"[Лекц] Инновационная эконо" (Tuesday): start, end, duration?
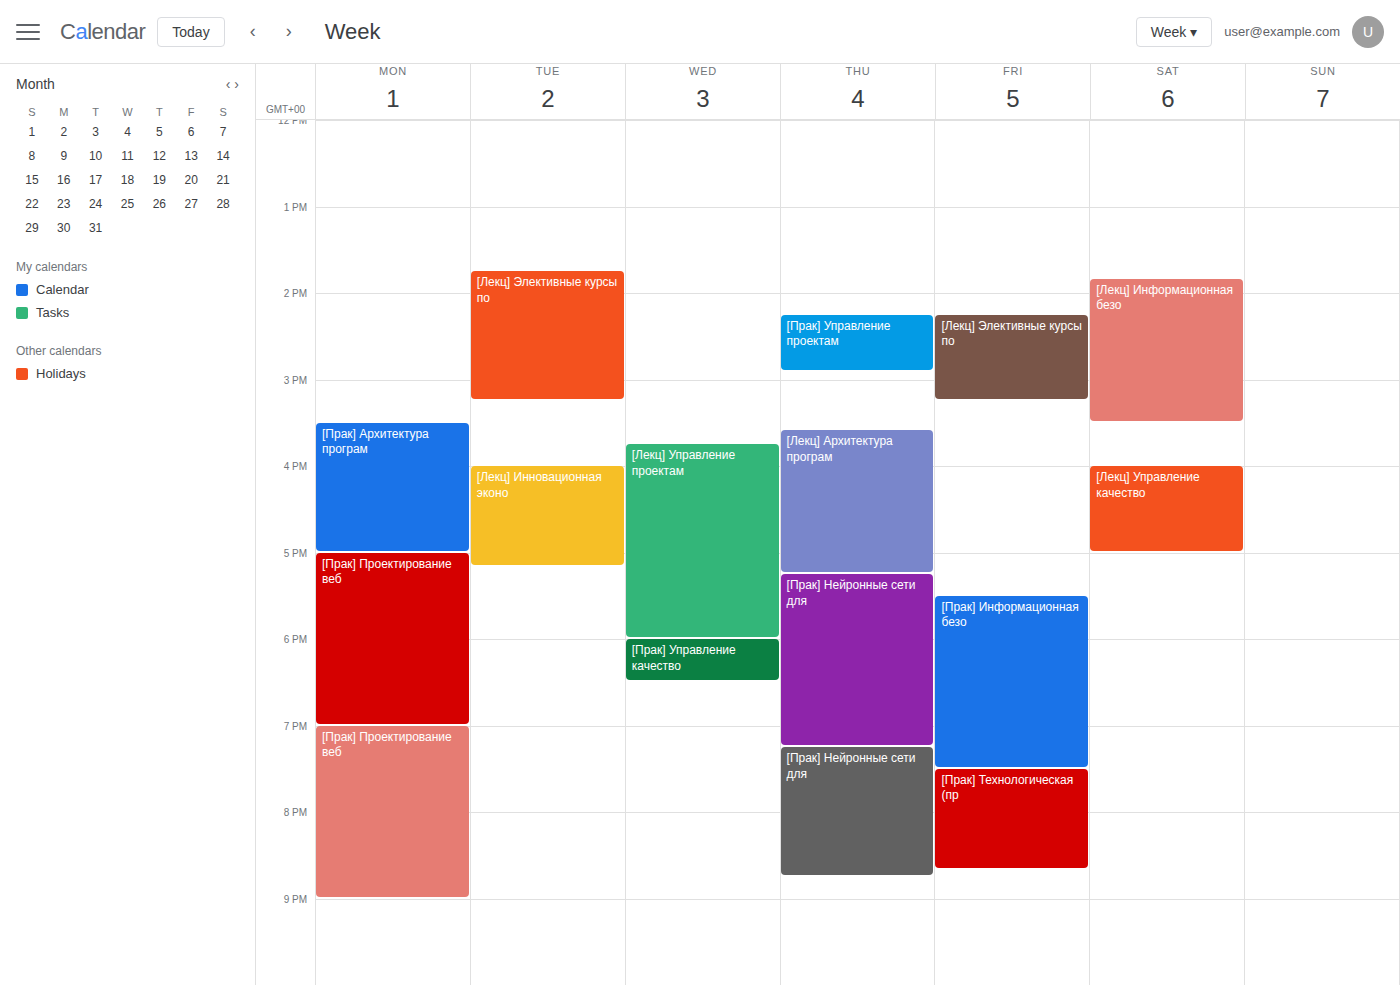
4:00 PM to 5:10 PM, 1 hour 10 minutes